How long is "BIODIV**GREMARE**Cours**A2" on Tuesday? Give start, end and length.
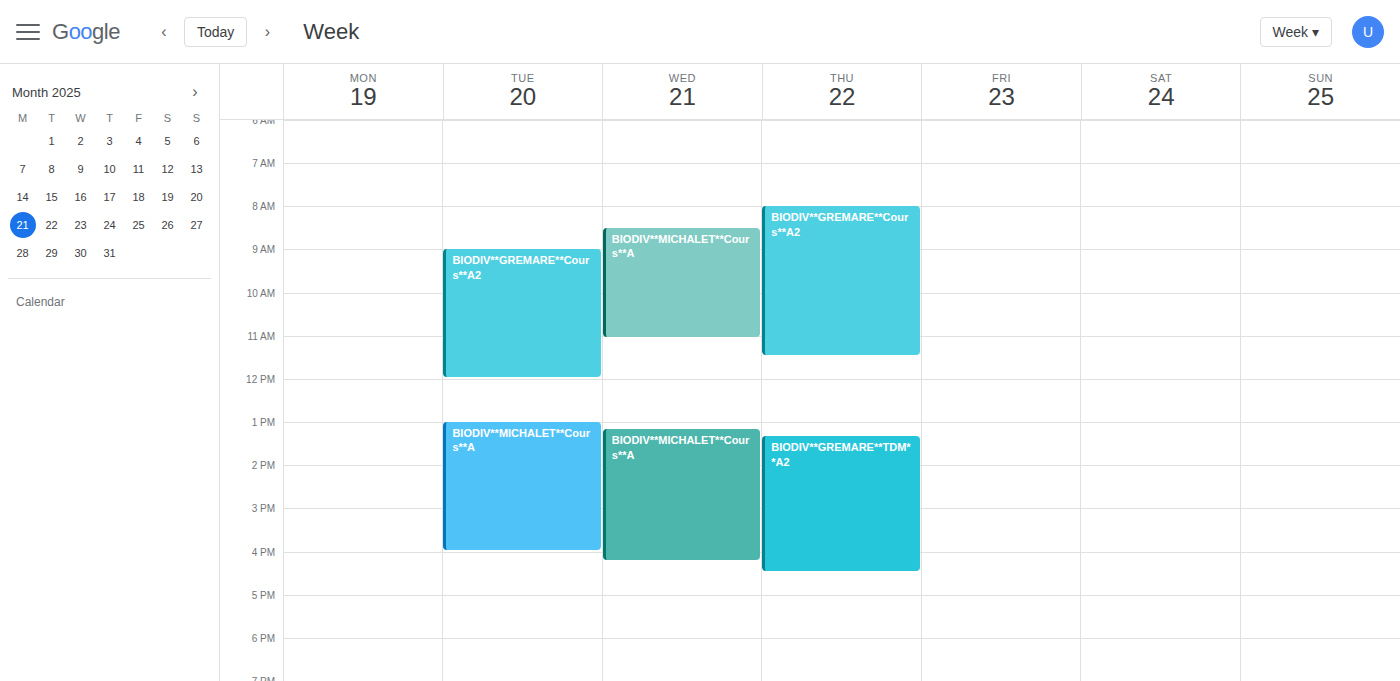
9:00 AM to 12:00 PM, 3 hours